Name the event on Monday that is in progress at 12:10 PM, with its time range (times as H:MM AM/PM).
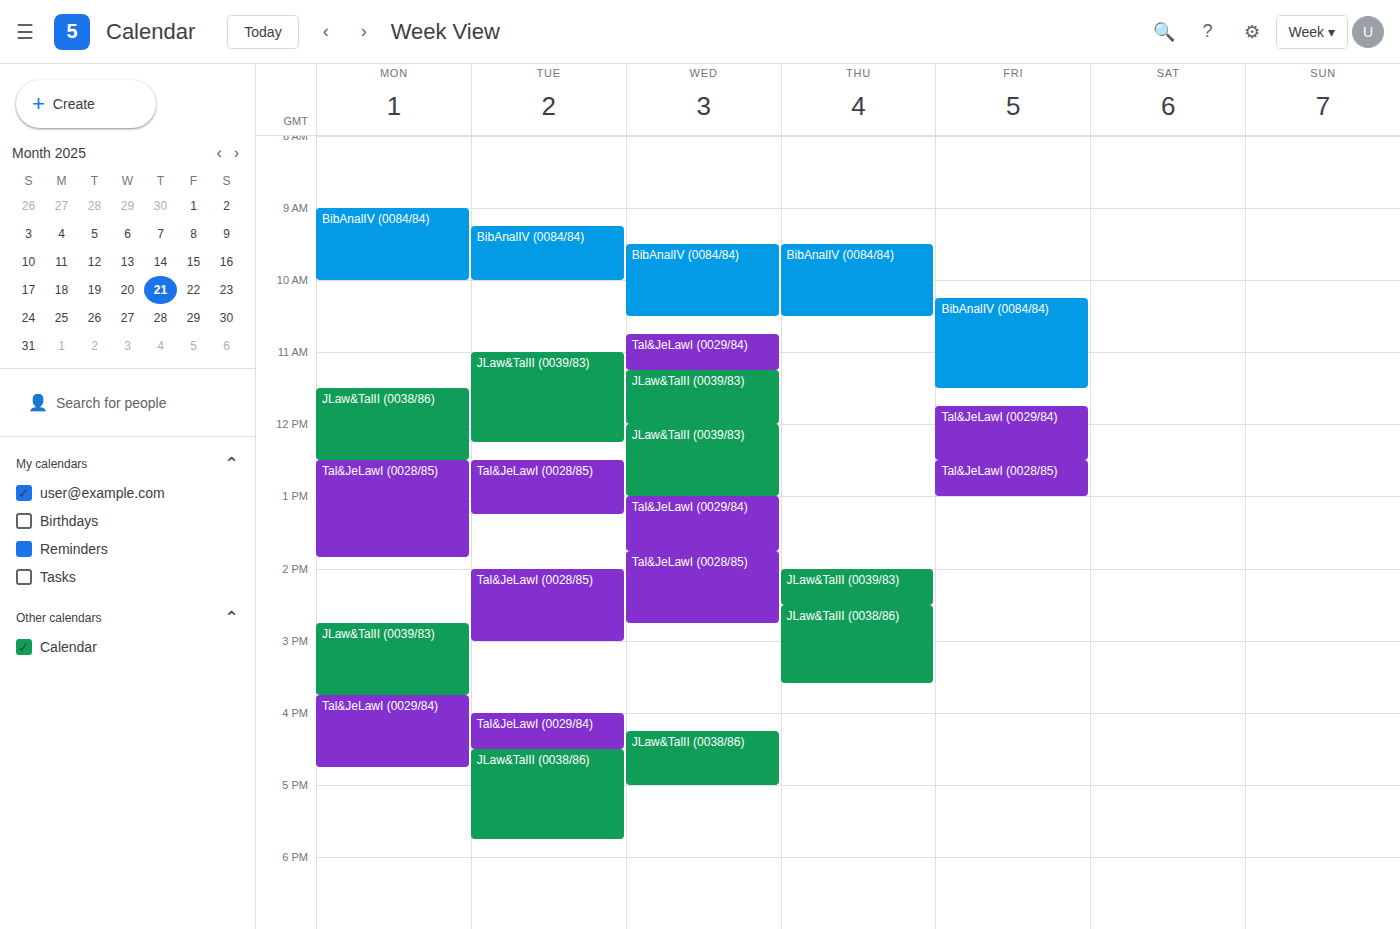
"JLaw&TalII (0038/86)", 11:30 AM to 12:30 PM